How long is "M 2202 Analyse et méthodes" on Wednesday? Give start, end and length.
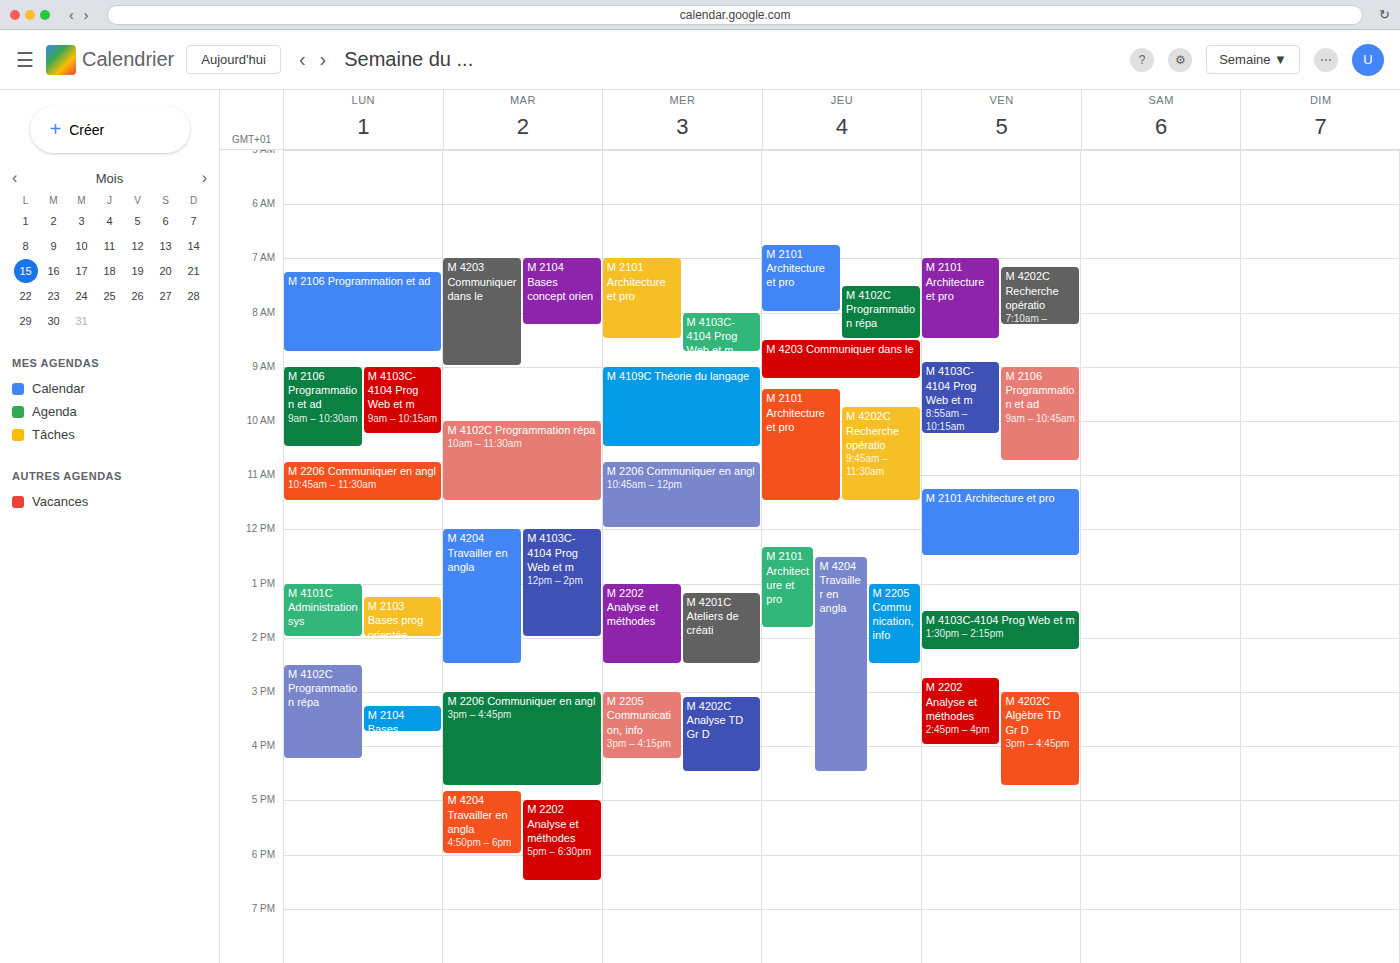
1:00 PM to 2:30 PM, 1 hour 30 minutes